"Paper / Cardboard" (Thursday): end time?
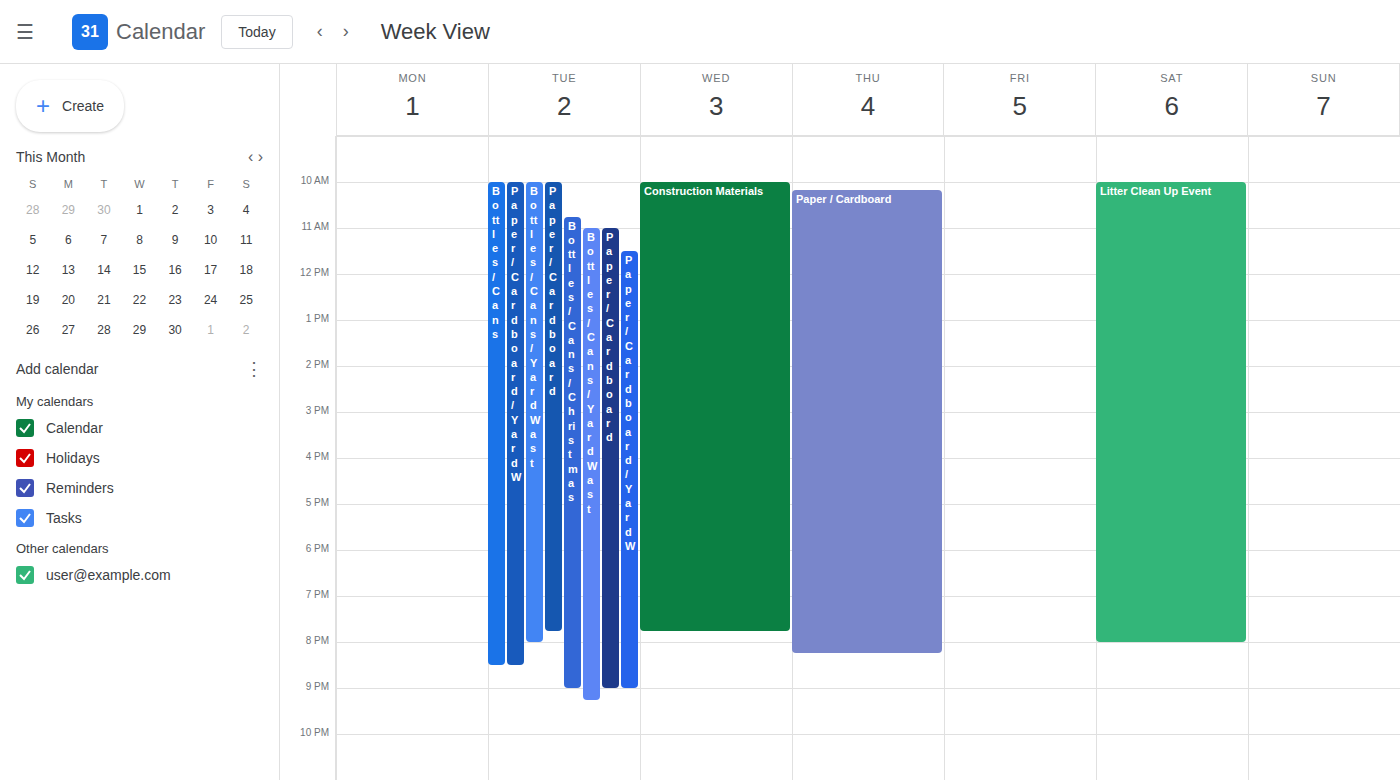
8:15 PM